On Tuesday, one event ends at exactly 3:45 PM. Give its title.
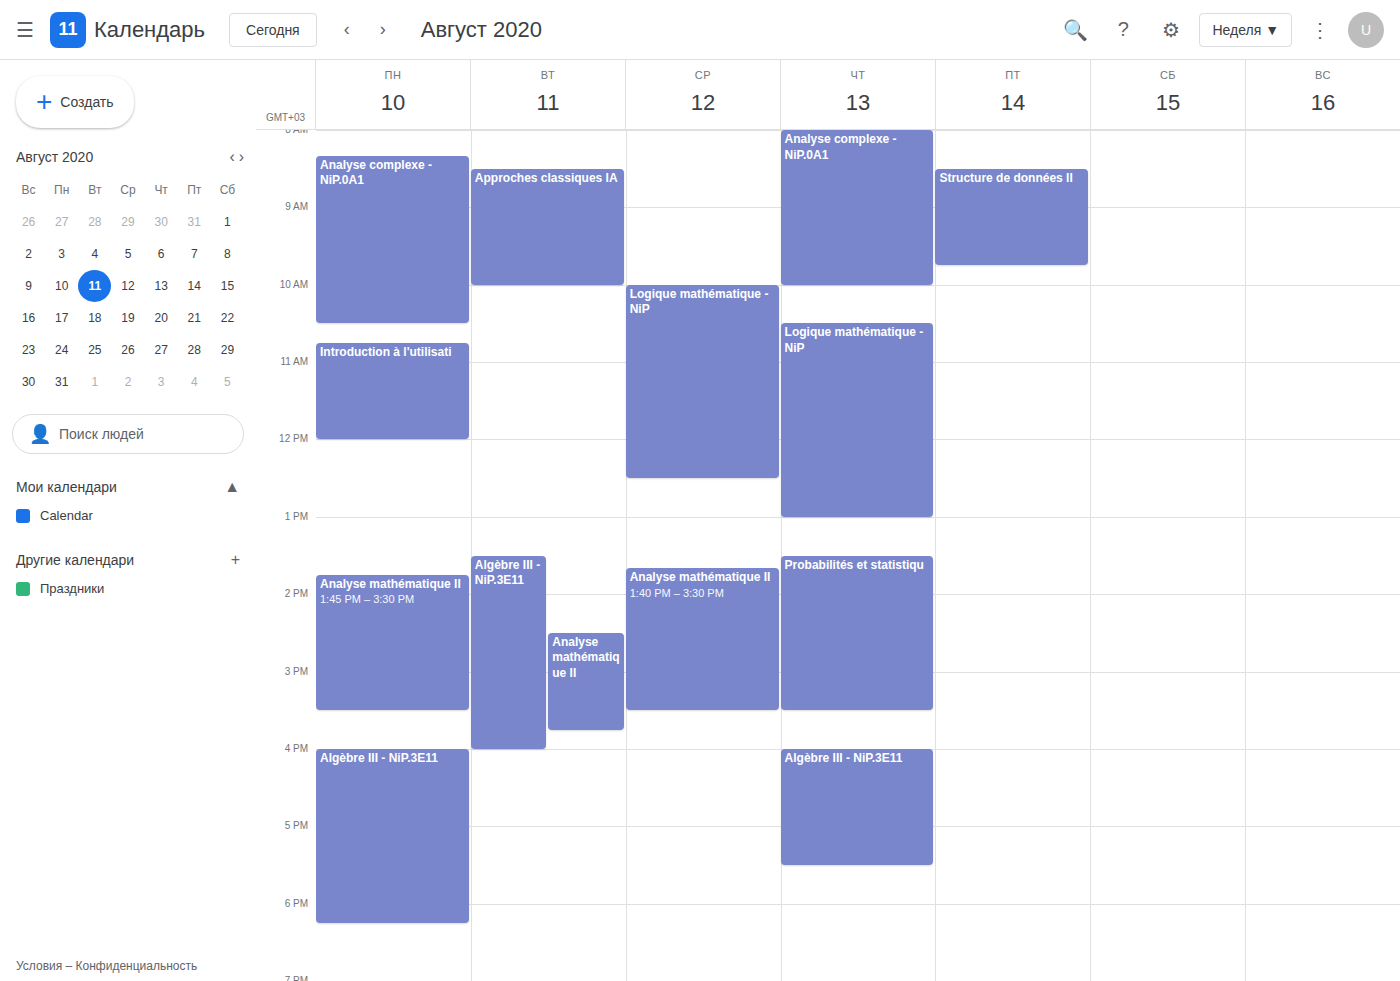
"Analyse mathématique II"